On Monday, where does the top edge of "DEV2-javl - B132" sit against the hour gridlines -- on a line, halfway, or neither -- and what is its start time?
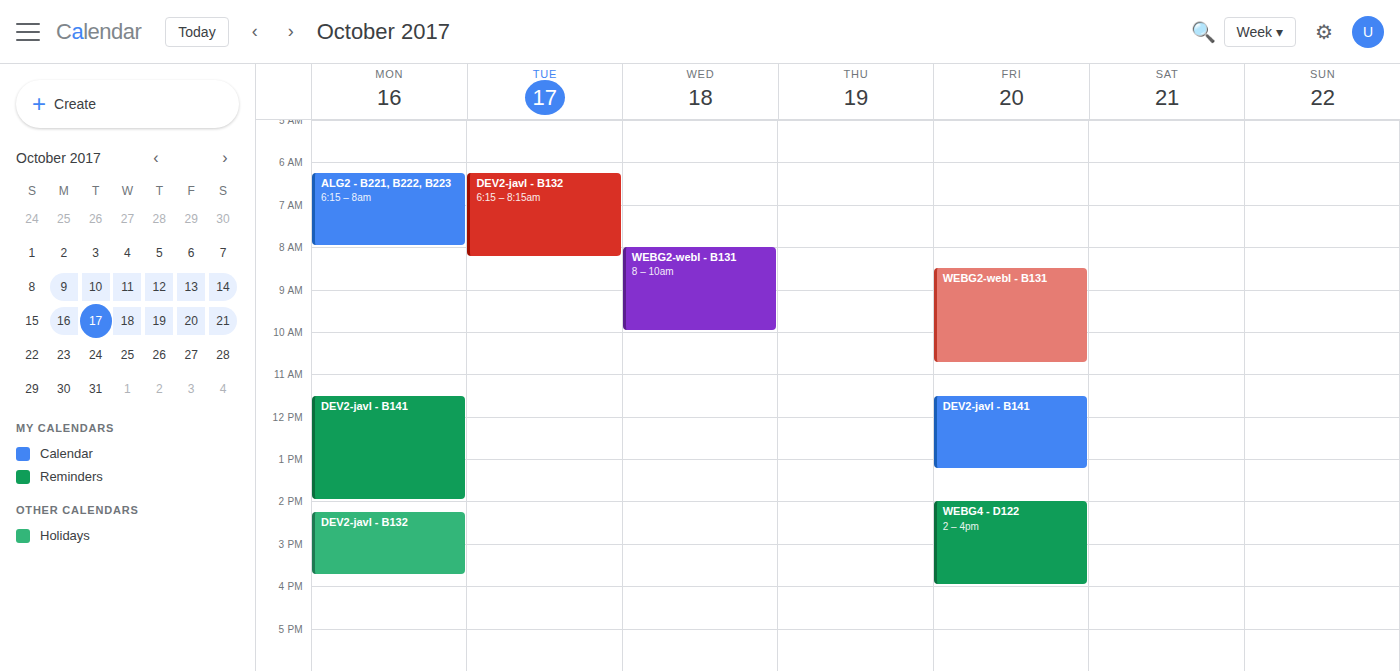
2:15 PM -- neither: a quarter of the way from the 2 PM line to the 3 PM line.